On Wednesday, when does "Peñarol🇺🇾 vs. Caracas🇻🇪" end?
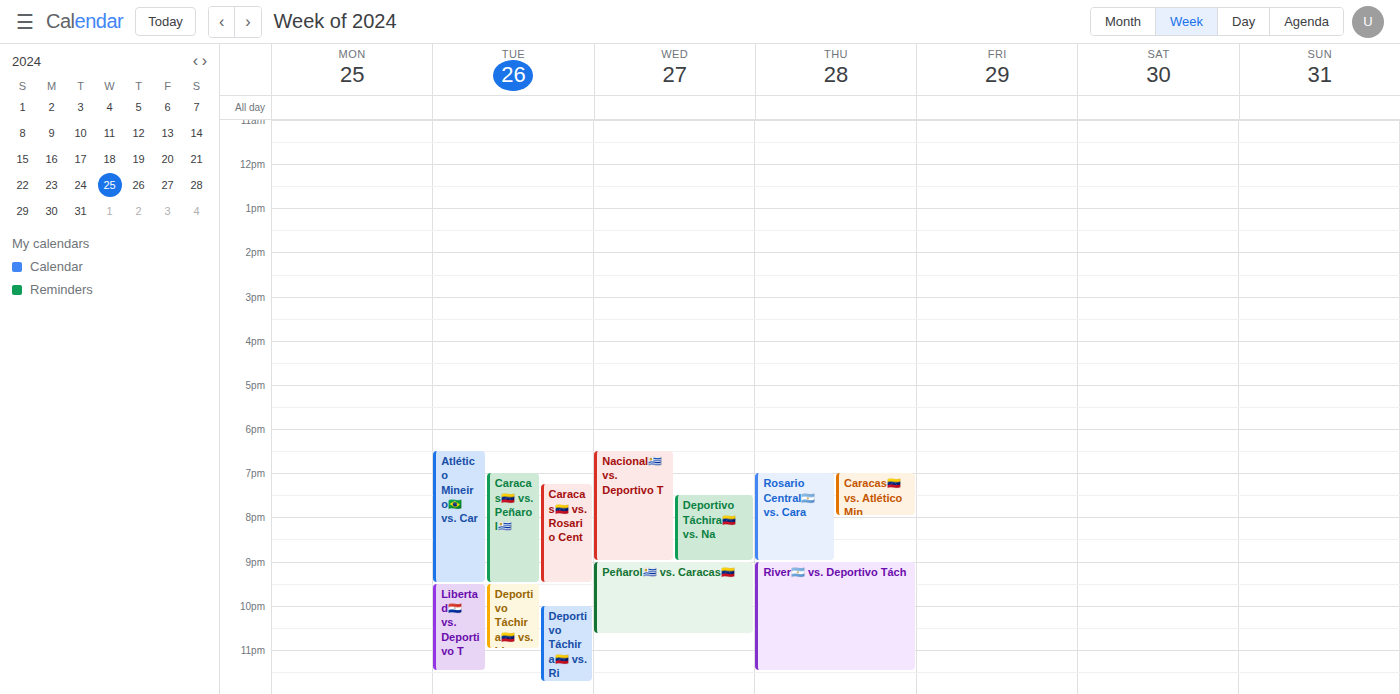
10:40 PM